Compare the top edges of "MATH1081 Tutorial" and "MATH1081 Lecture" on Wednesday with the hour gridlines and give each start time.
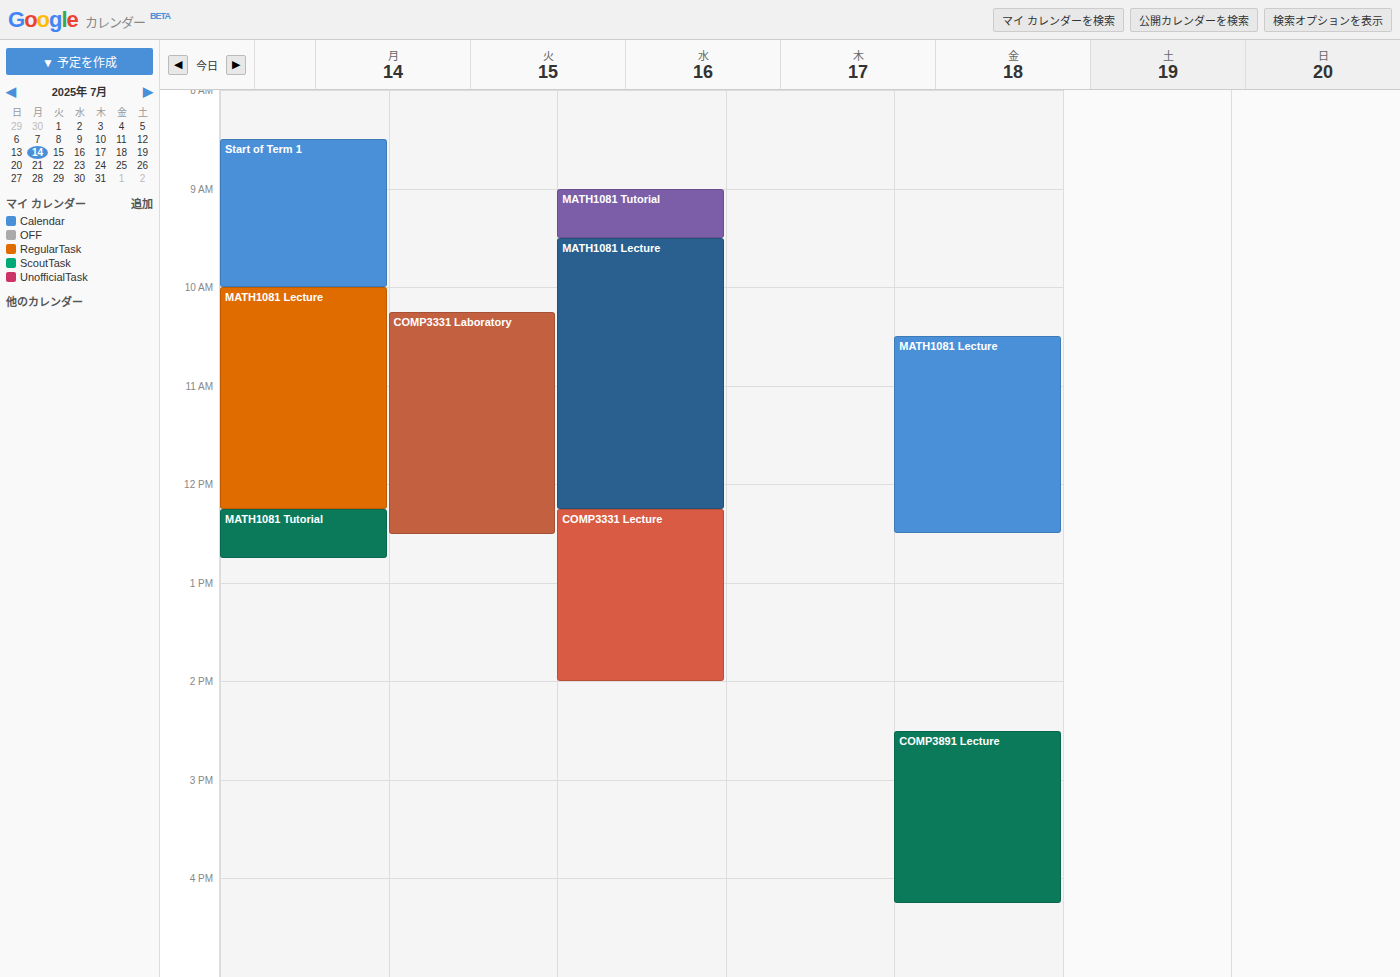
"MATH1081 Tutorial": 9:00 AM, exactly on the 9 AM line. "MATH1081 Lecture": 9:30 AM, halfway between the 9 AM and 10 AM lines.